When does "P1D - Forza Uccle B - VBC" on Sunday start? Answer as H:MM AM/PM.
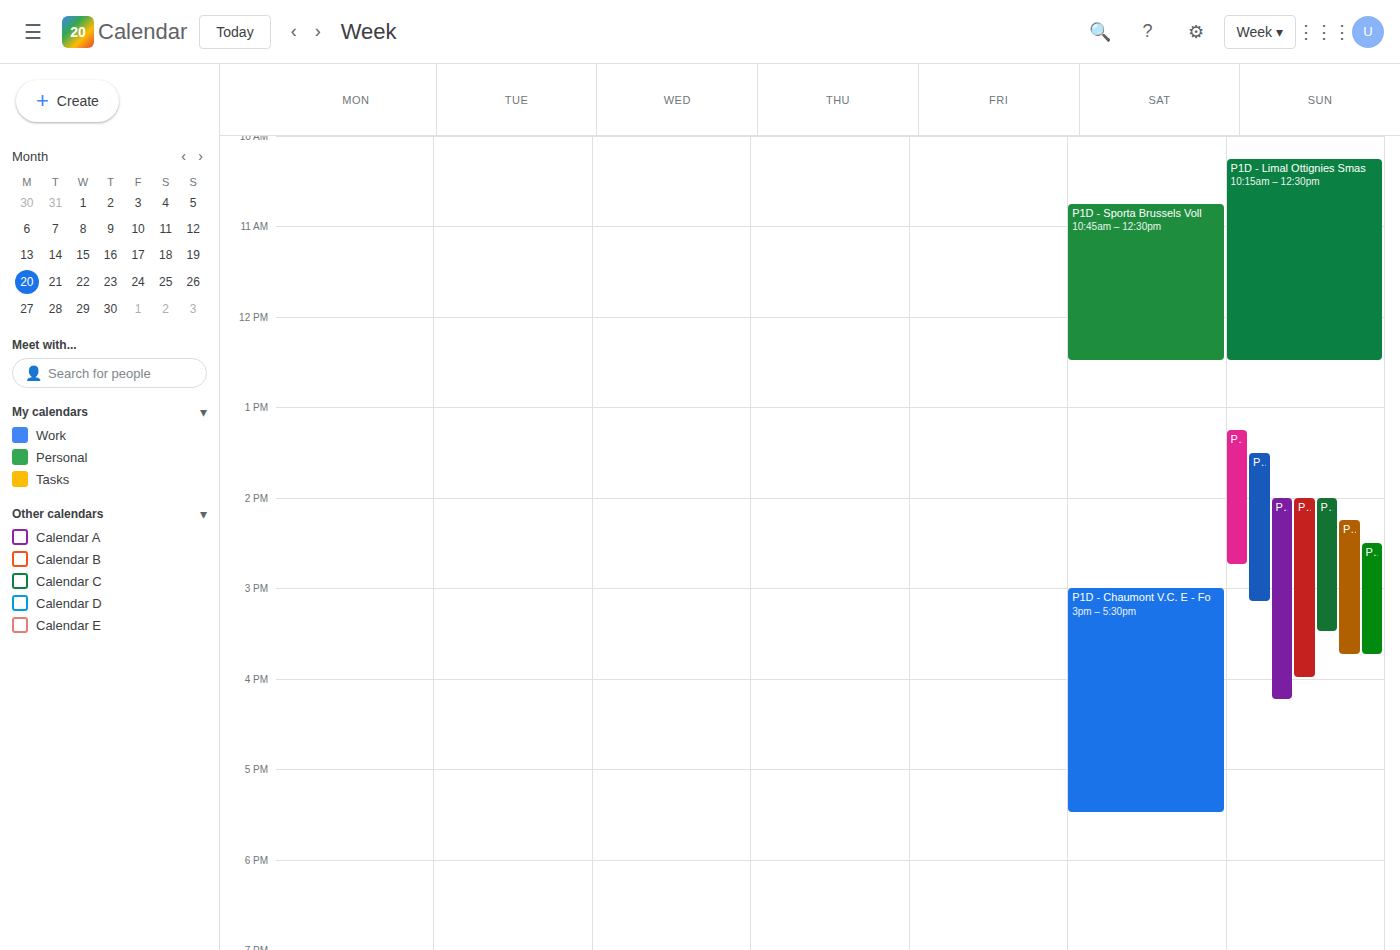
2:30 PM